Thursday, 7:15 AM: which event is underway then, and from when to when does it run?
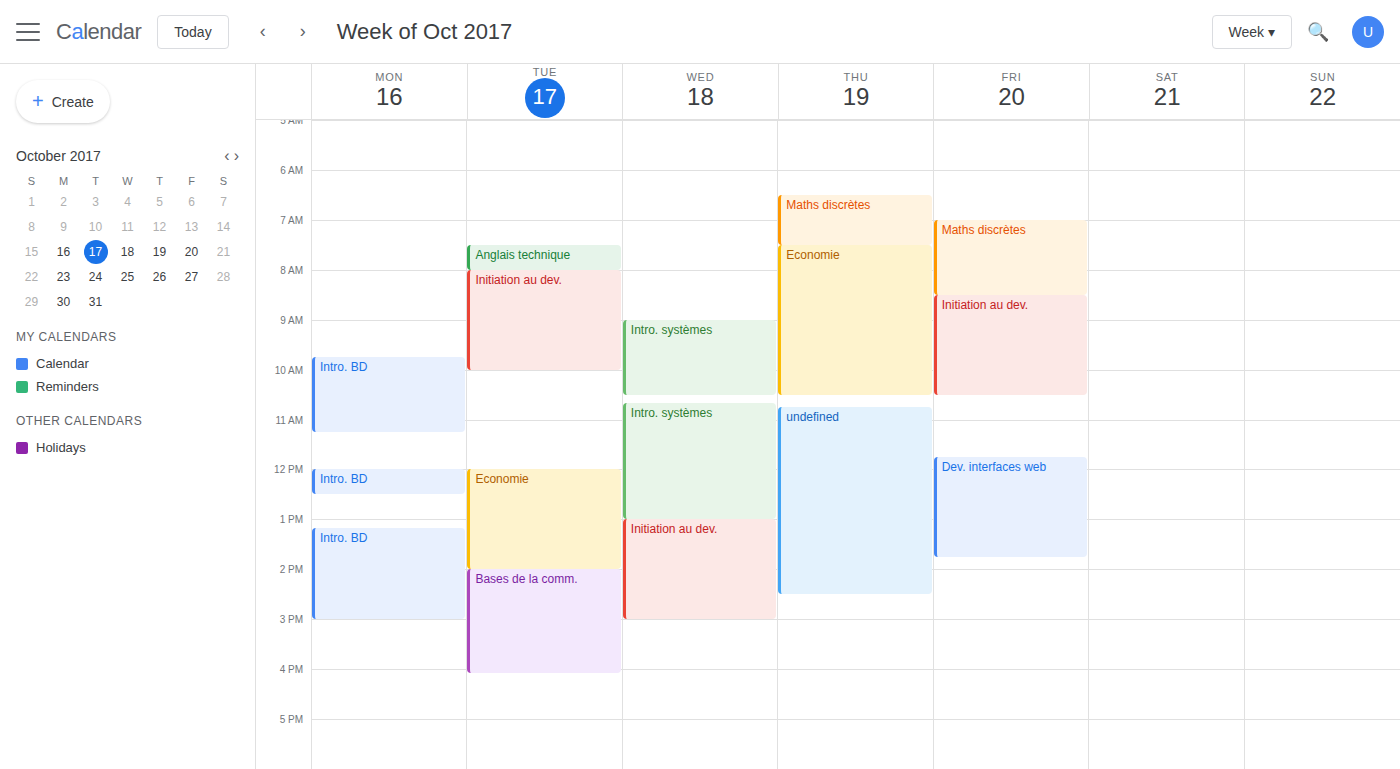
"Maths discrètes", 6:30 AM to 7:30 AM